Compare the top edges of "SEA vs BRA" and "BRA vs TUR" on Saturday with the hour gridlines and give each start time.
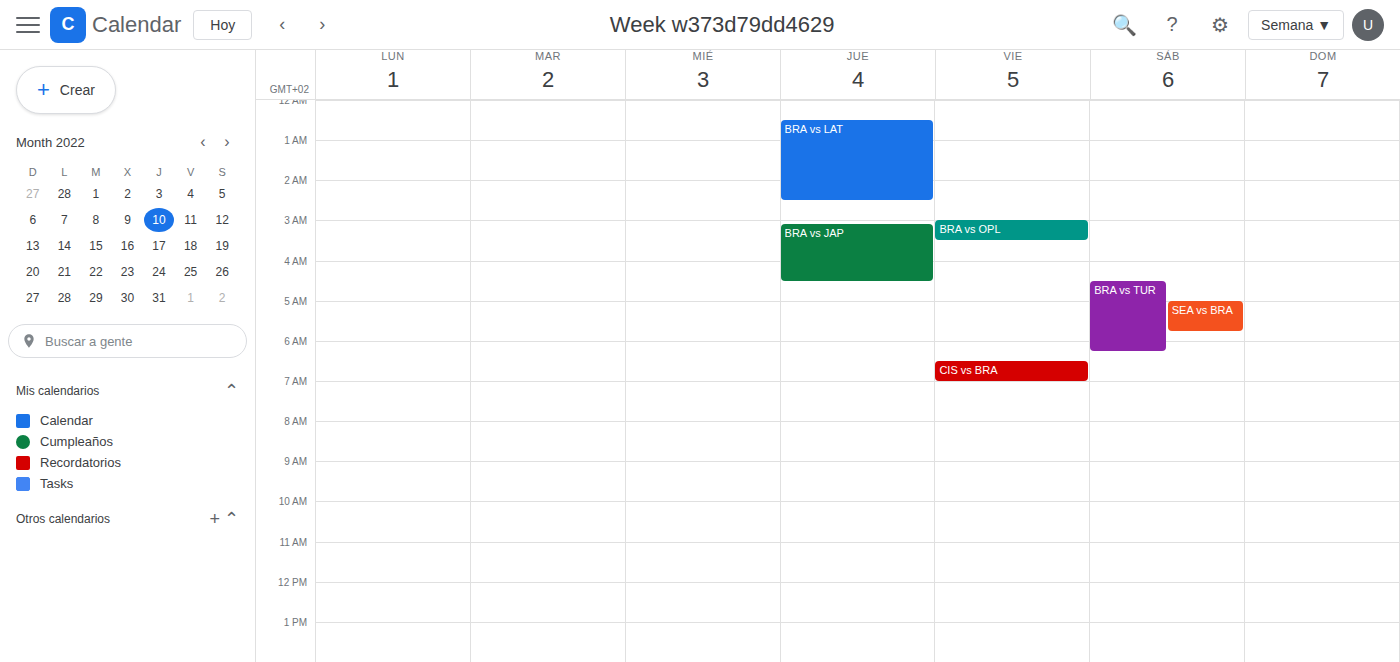
"SEA vs BRA": 5:00 AM, exactly on the 5 AM line. "BRA vs TUR": 4:30 AM, halfway between the 4 AM and 5 AM lines.